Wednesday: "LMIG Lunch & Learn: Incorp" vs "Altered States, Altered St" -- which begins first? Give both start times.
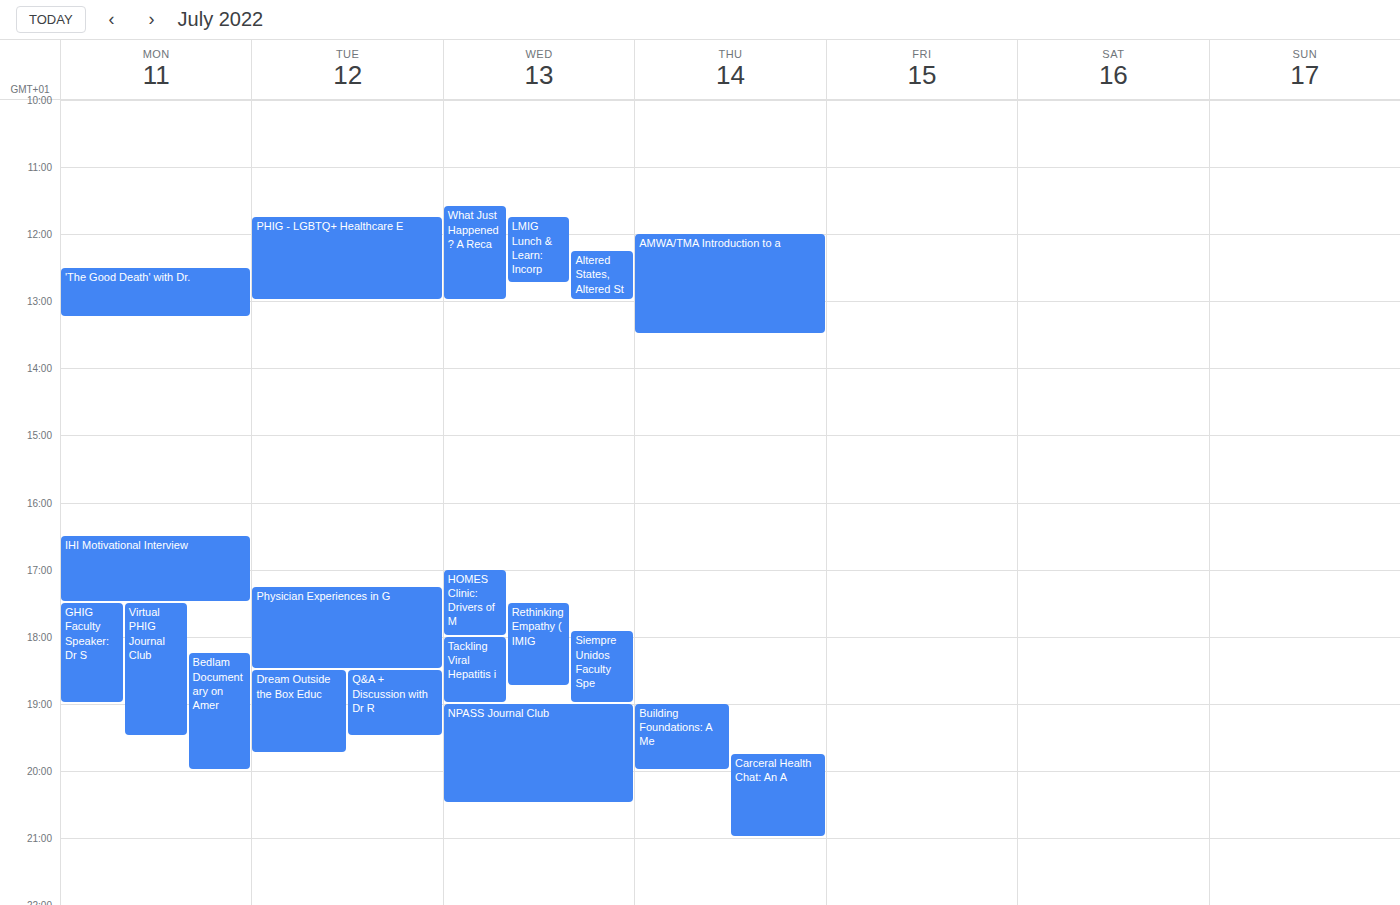
"LMIG Lunch & Learn: Incorp" 11:45 AM; "Altered States, Altered St" 12:15 PM.